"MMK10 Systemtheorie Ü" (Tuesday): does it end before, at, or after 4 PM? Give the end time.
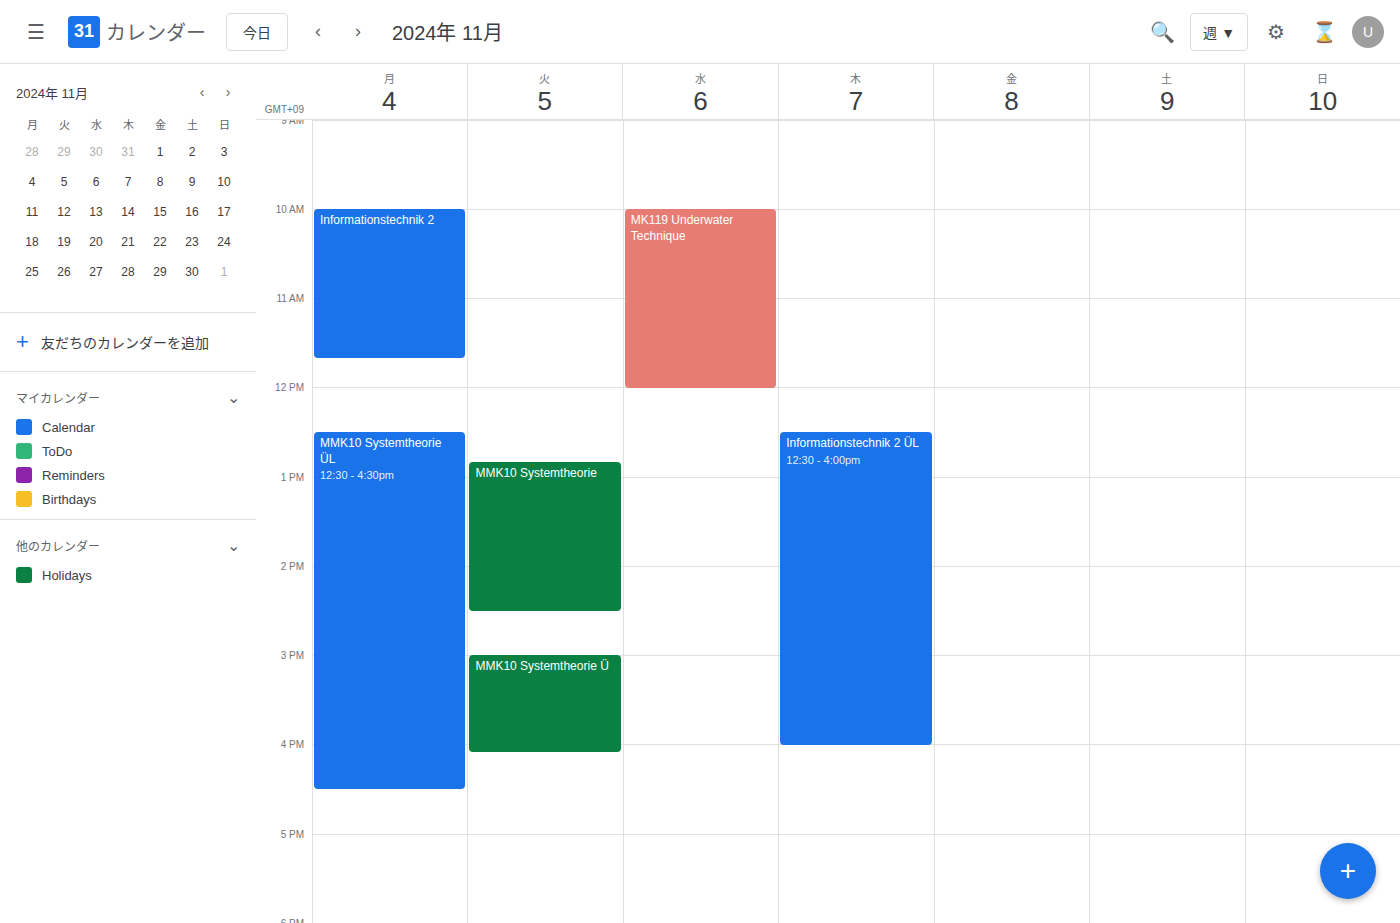
4:05 PM -- after 4 PM, 5 minutes below the 4 PM line.